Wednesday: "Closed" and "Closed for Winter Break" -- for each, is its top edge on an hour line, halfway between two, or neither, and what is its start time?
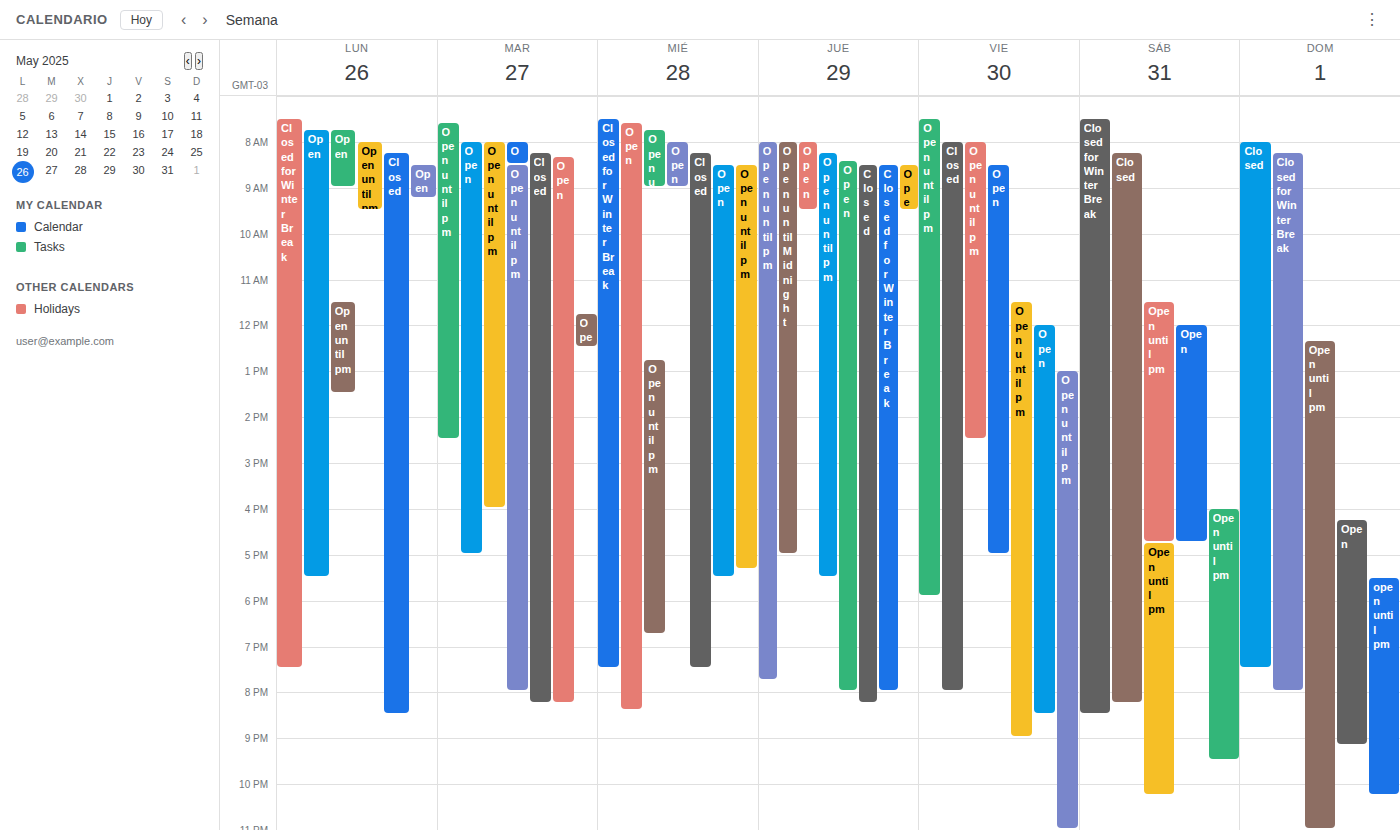
"Closed": 08:15, neither: a quarter of the way from the 08:00 line to the 09:00 line. "Closed for Winter Break": 07:30, halfway between the 07:00 and 08:00 lines.